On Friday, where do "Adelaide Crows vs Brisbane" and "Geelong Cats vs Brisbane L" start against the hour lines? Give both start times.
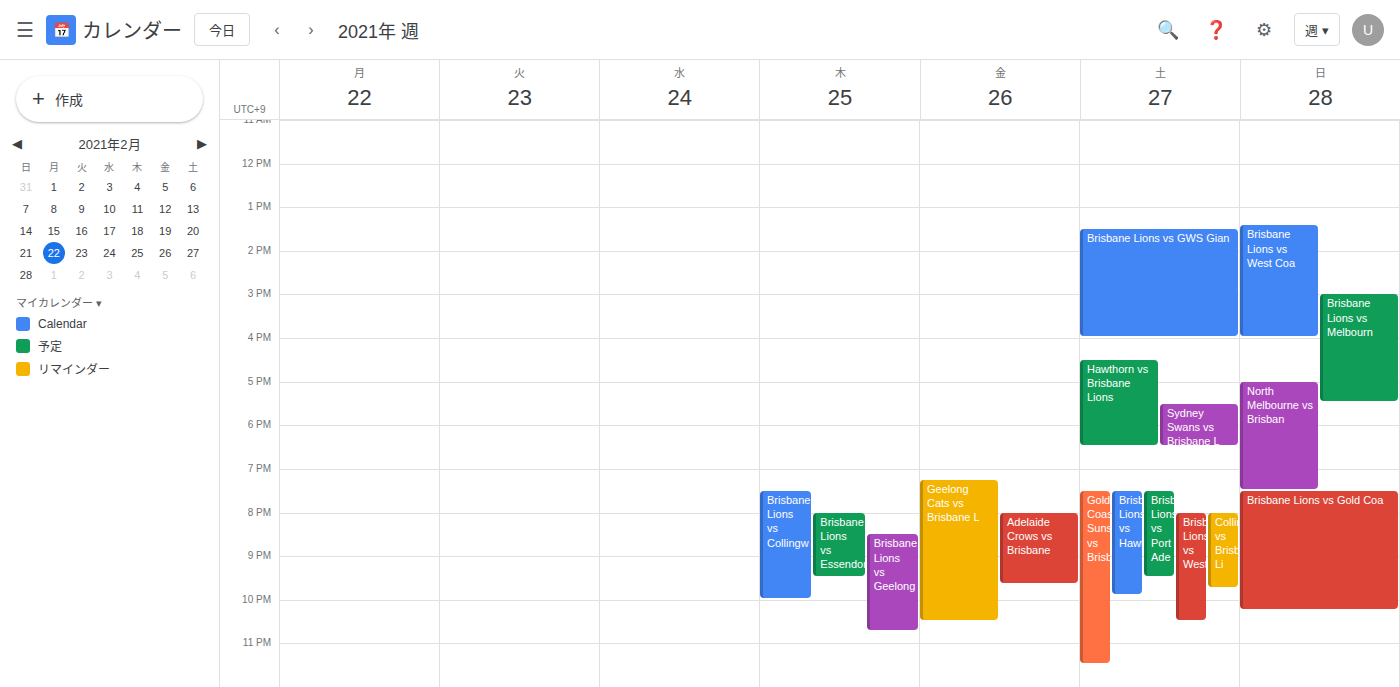
"Adelaide Crows vs Brisbane": 8:00 PM, exactly on the 8 PM line. "Geelong Cats vs Brisbane L": 7:15 PM, neither: a quarter of the way from the 7 PM line to the 8 PM line.